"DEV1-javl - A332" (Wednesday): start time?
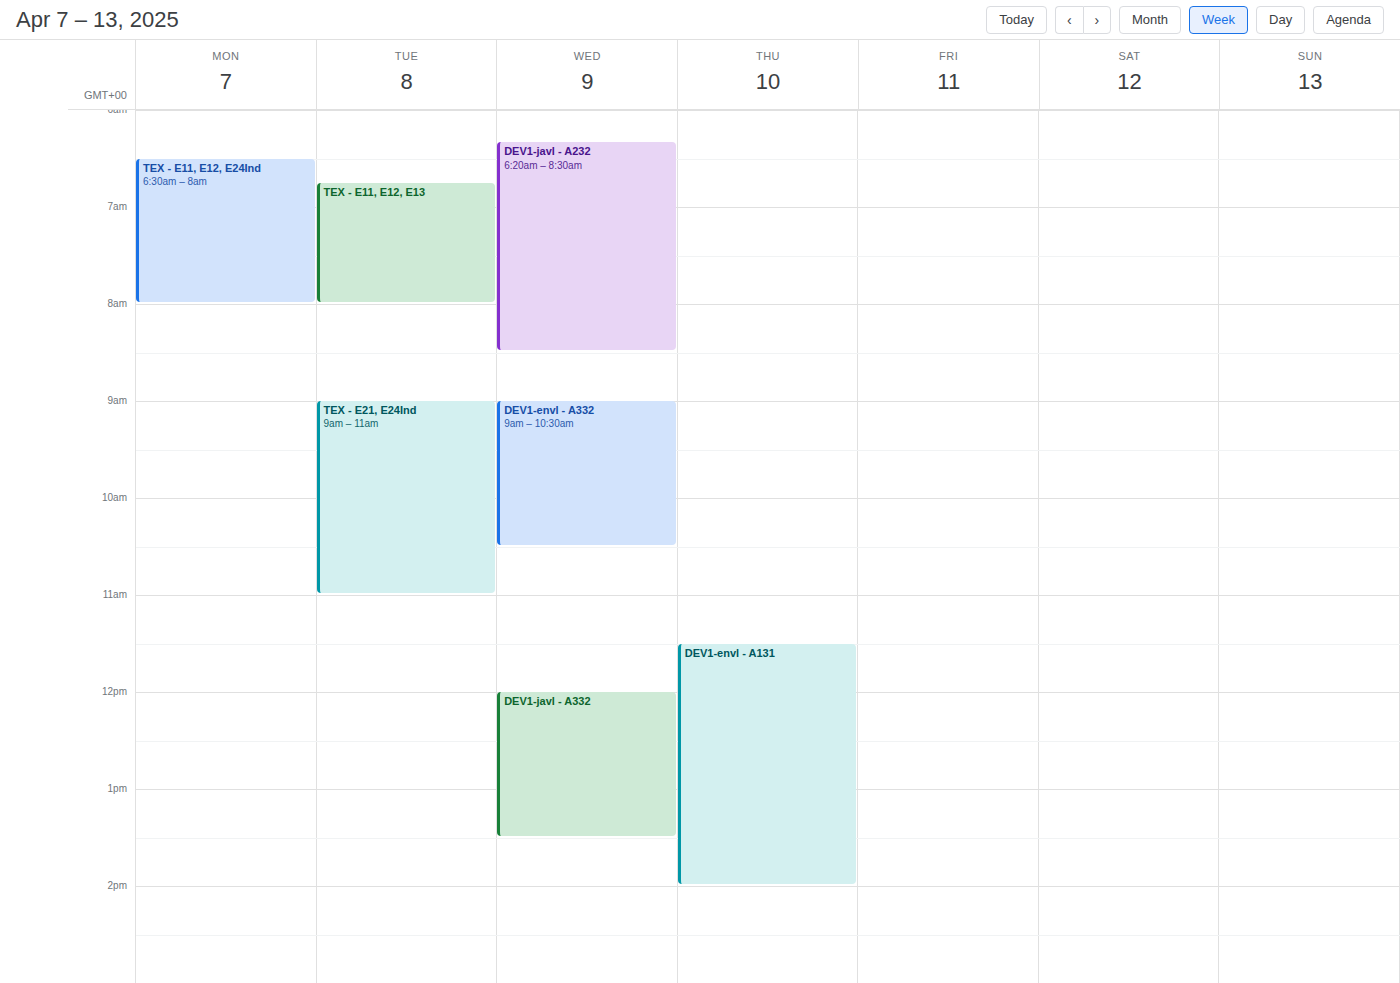
12:00 PM